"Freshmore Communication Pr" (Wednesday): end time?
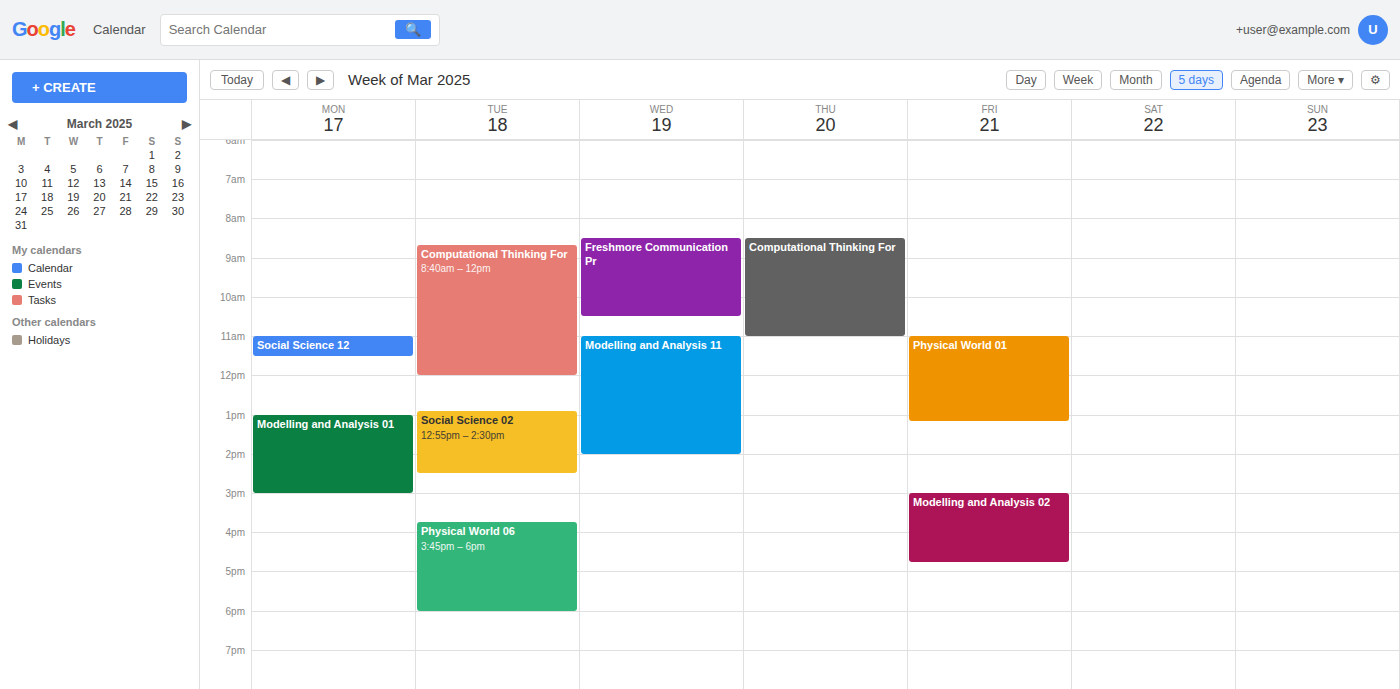
10:30 AM